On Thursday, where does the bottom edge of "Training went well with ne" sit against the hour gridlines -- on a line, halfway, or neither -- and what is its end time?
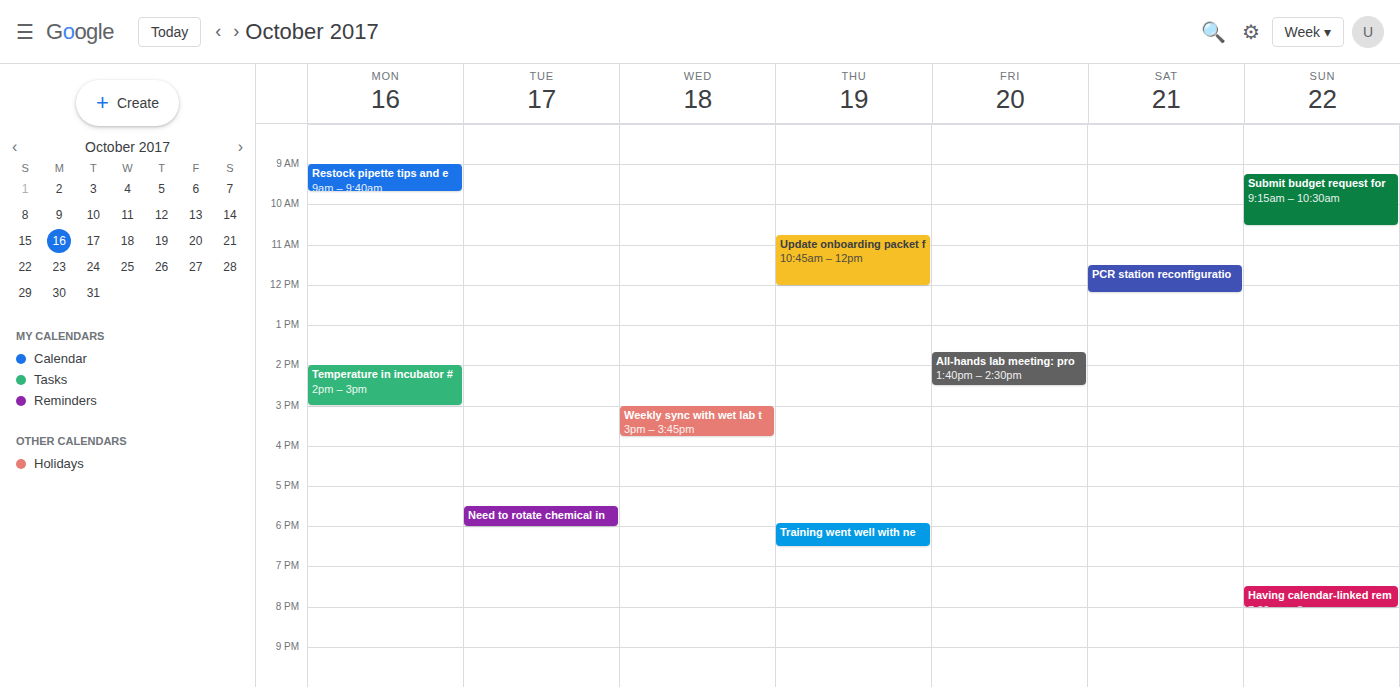
18:30 -- halfway between the 18:00 and 19:00 lines.